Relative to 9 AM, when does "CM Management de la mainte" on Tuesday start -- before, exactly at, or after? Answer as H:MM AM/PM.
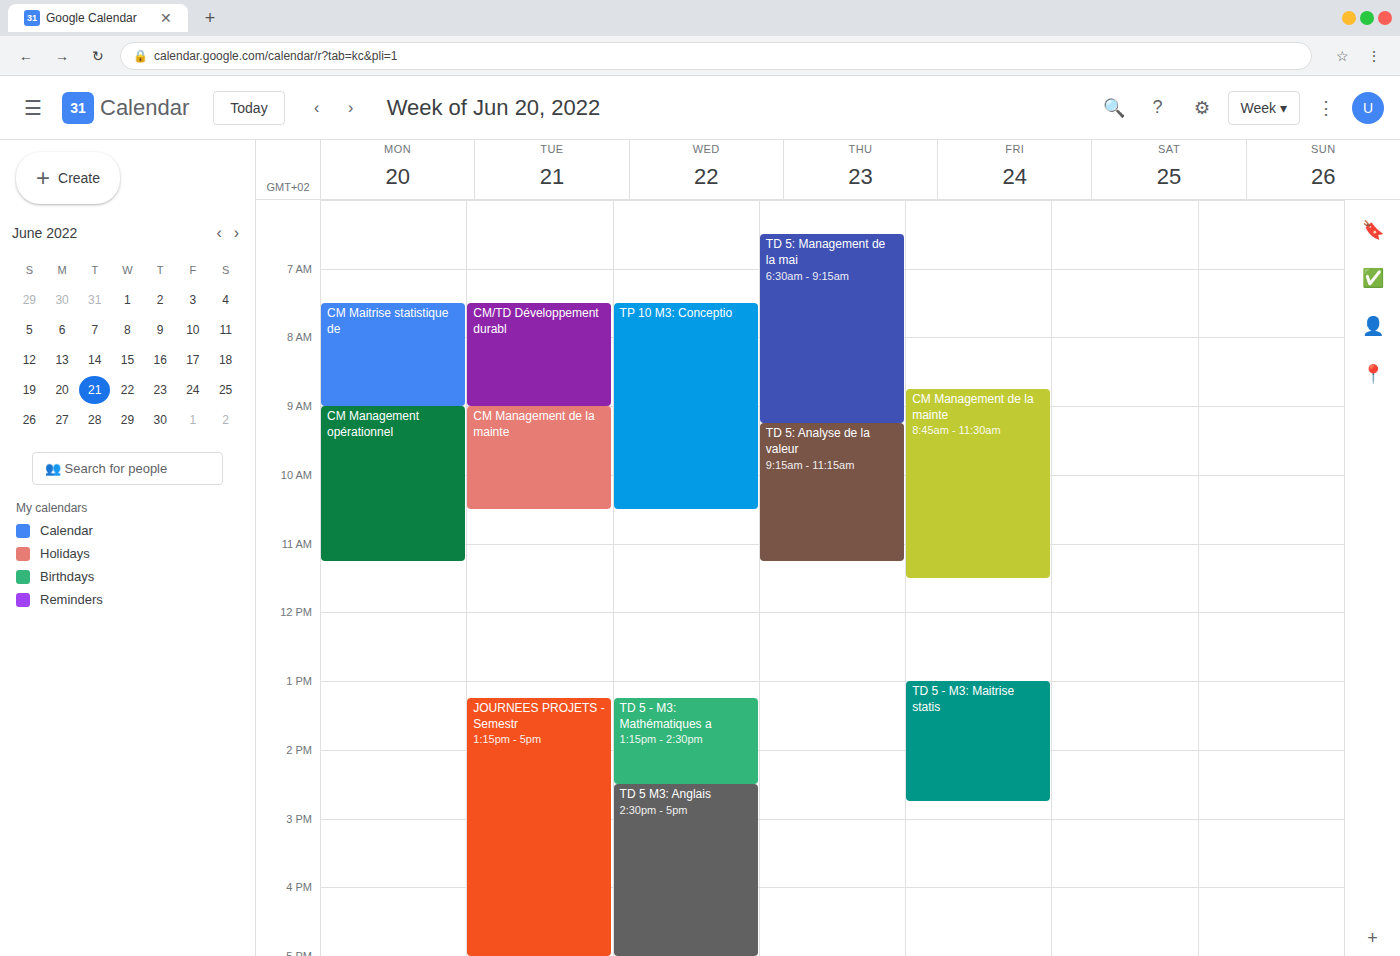
9:00 AM -- exactly at 9 AM, on the 9 AM line.